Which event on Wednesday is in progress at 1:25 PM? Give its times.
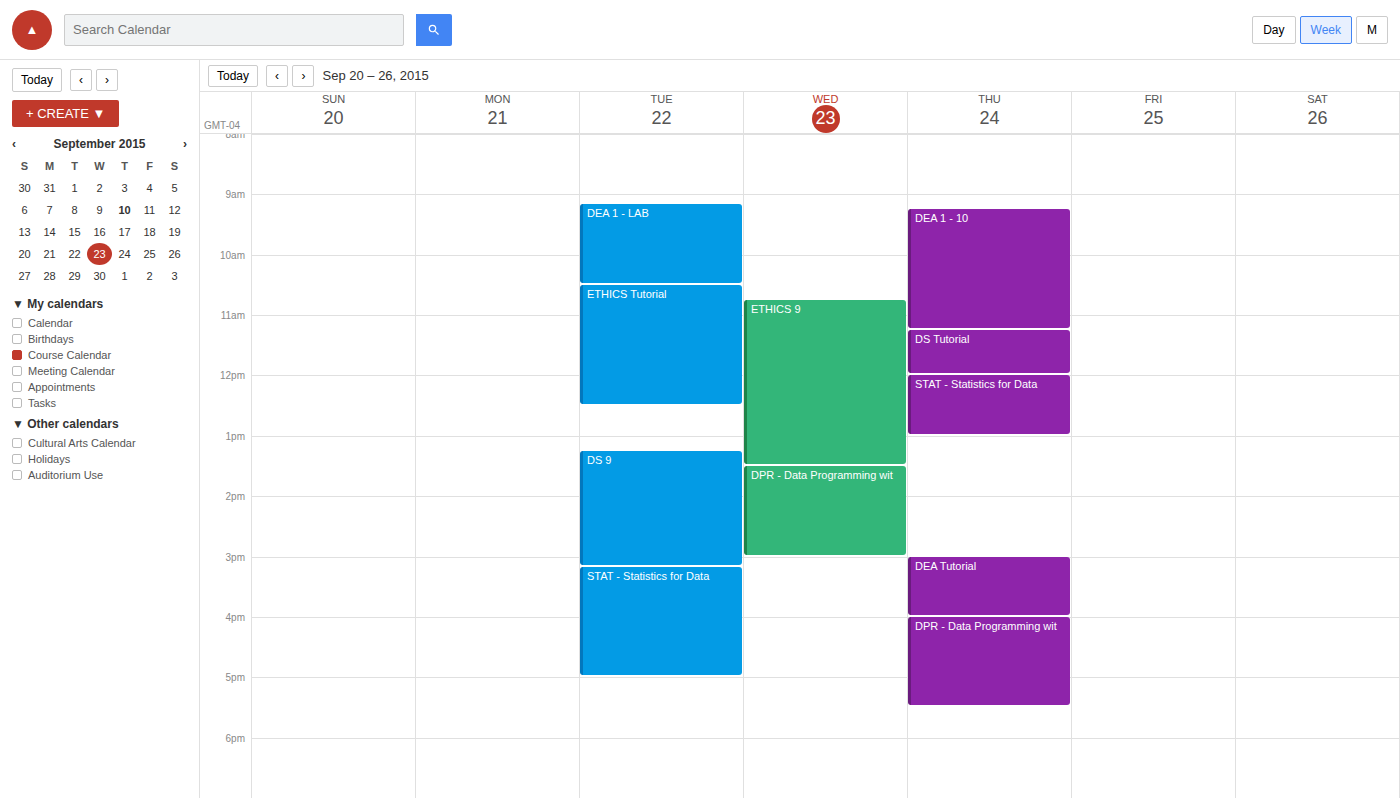
"ETHICS 9", 10:45 AM to 1:30 PM